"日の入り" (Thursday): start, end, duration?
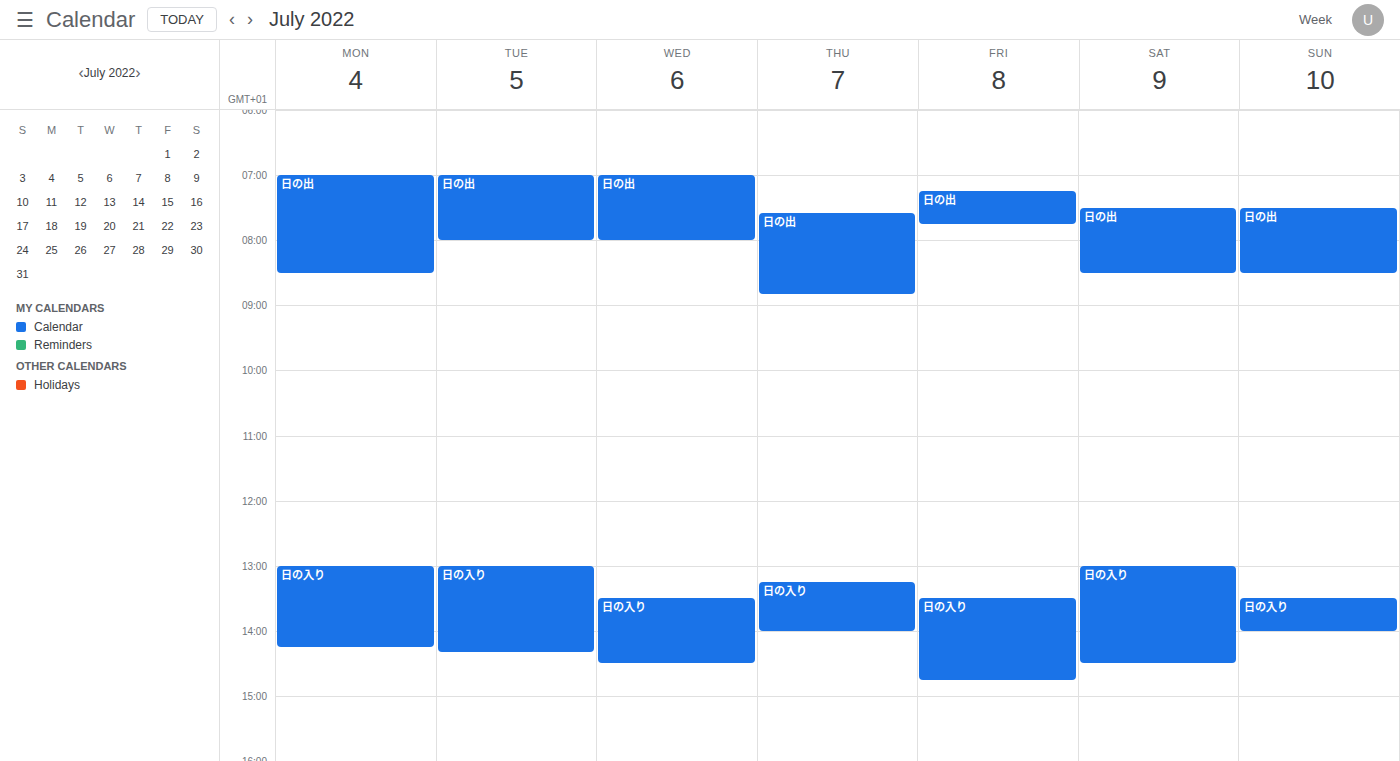
1:15 PM to 2:00 PM, 45 minutes